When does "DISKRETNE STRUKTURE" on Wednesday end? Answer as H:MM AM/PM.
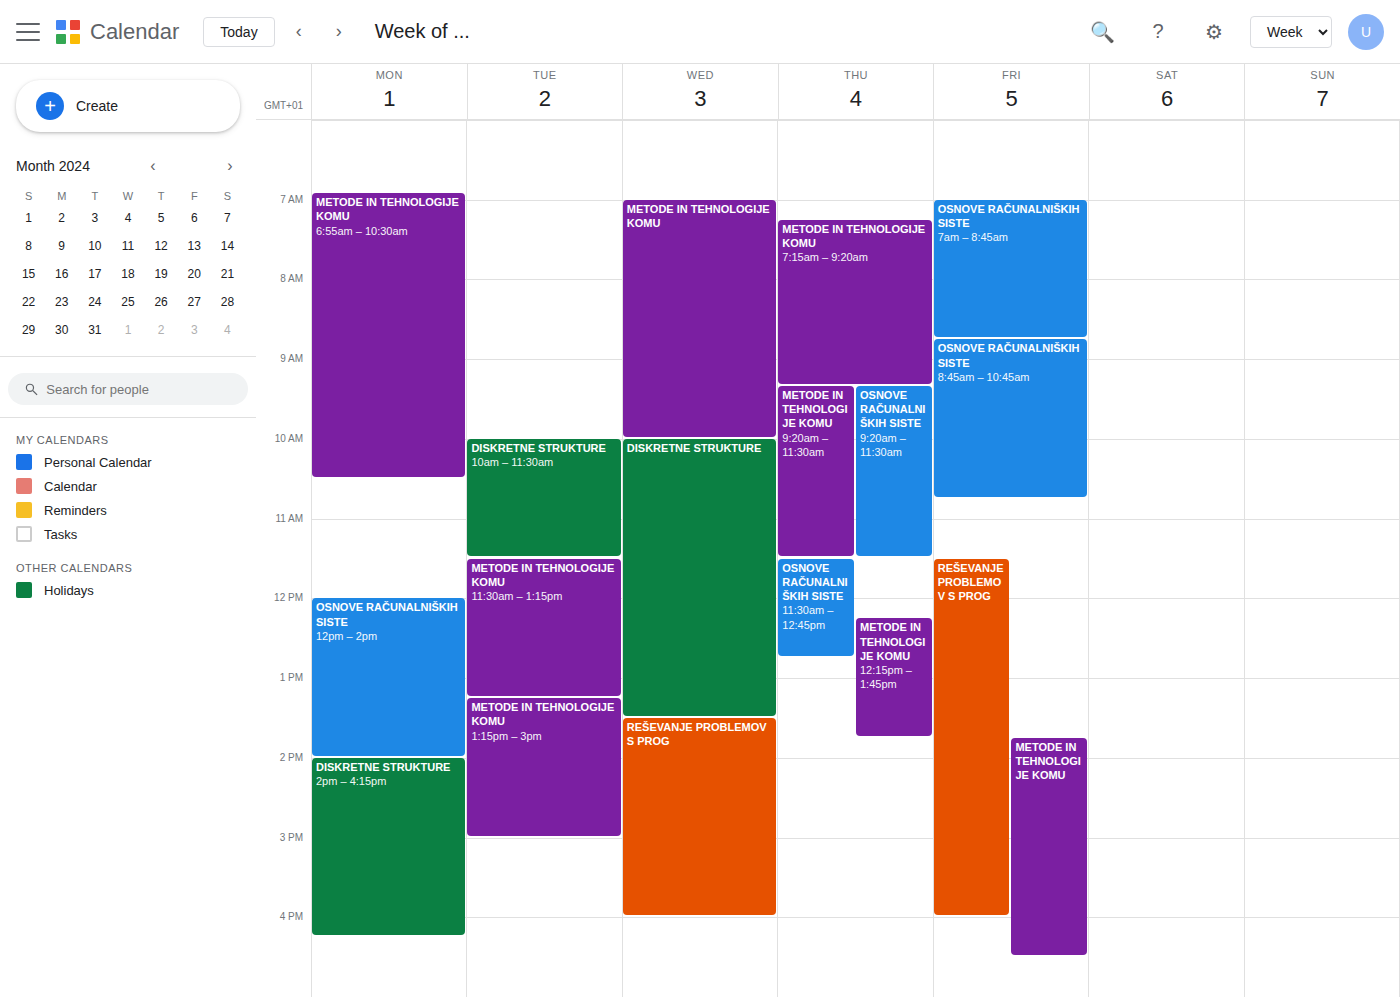
1:30 PM